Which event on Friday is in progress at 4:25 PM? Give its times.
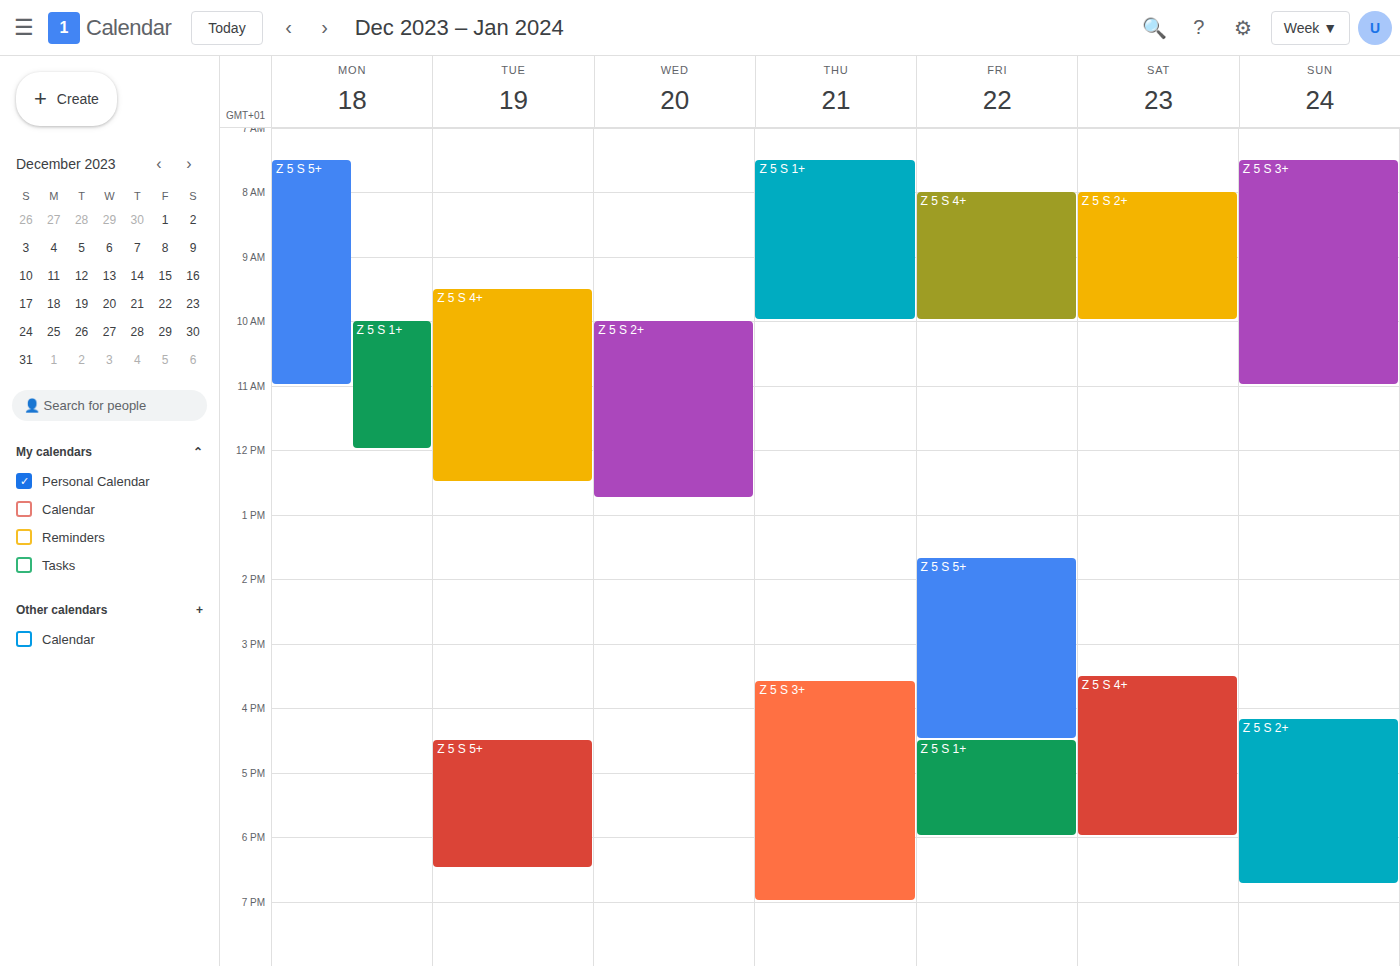
"Z 5 S 5+", 1:40 PM to 4:30 PM